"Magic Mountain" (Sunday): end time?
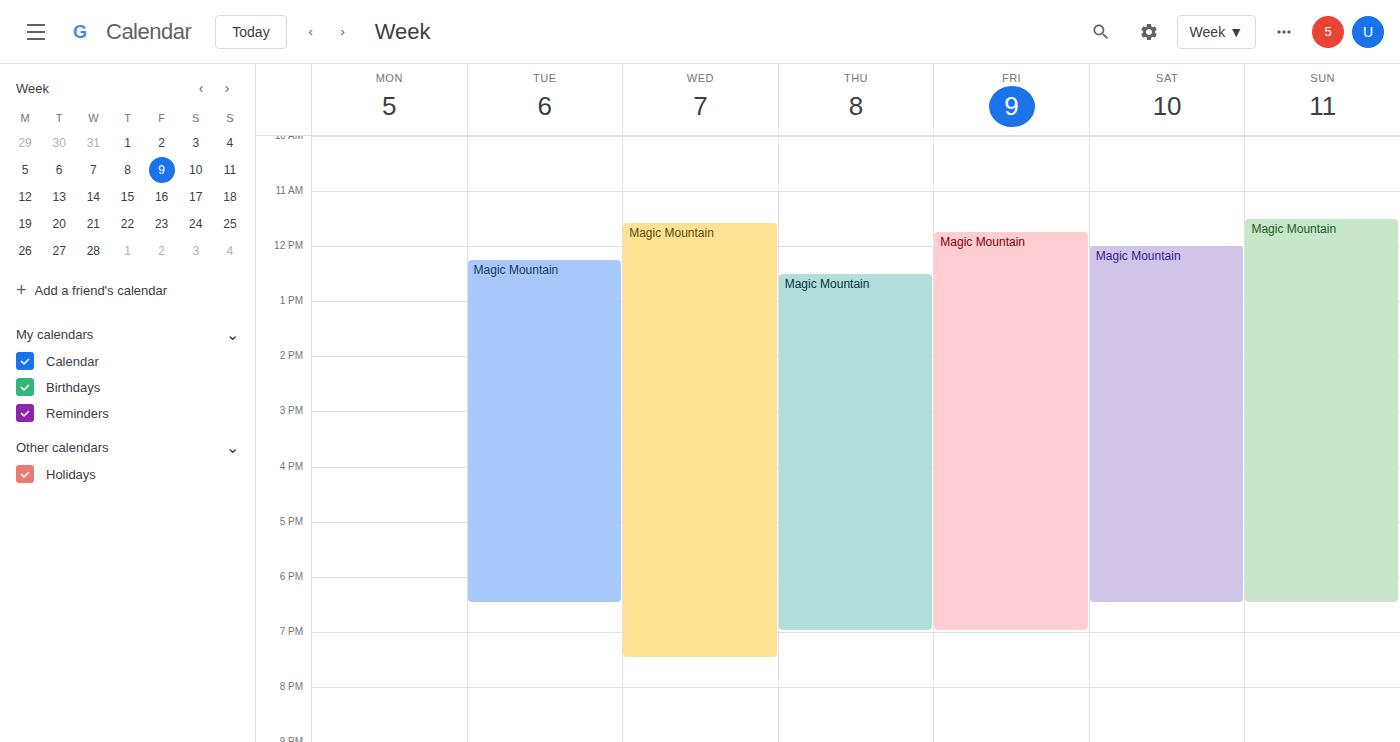
6:30 PM